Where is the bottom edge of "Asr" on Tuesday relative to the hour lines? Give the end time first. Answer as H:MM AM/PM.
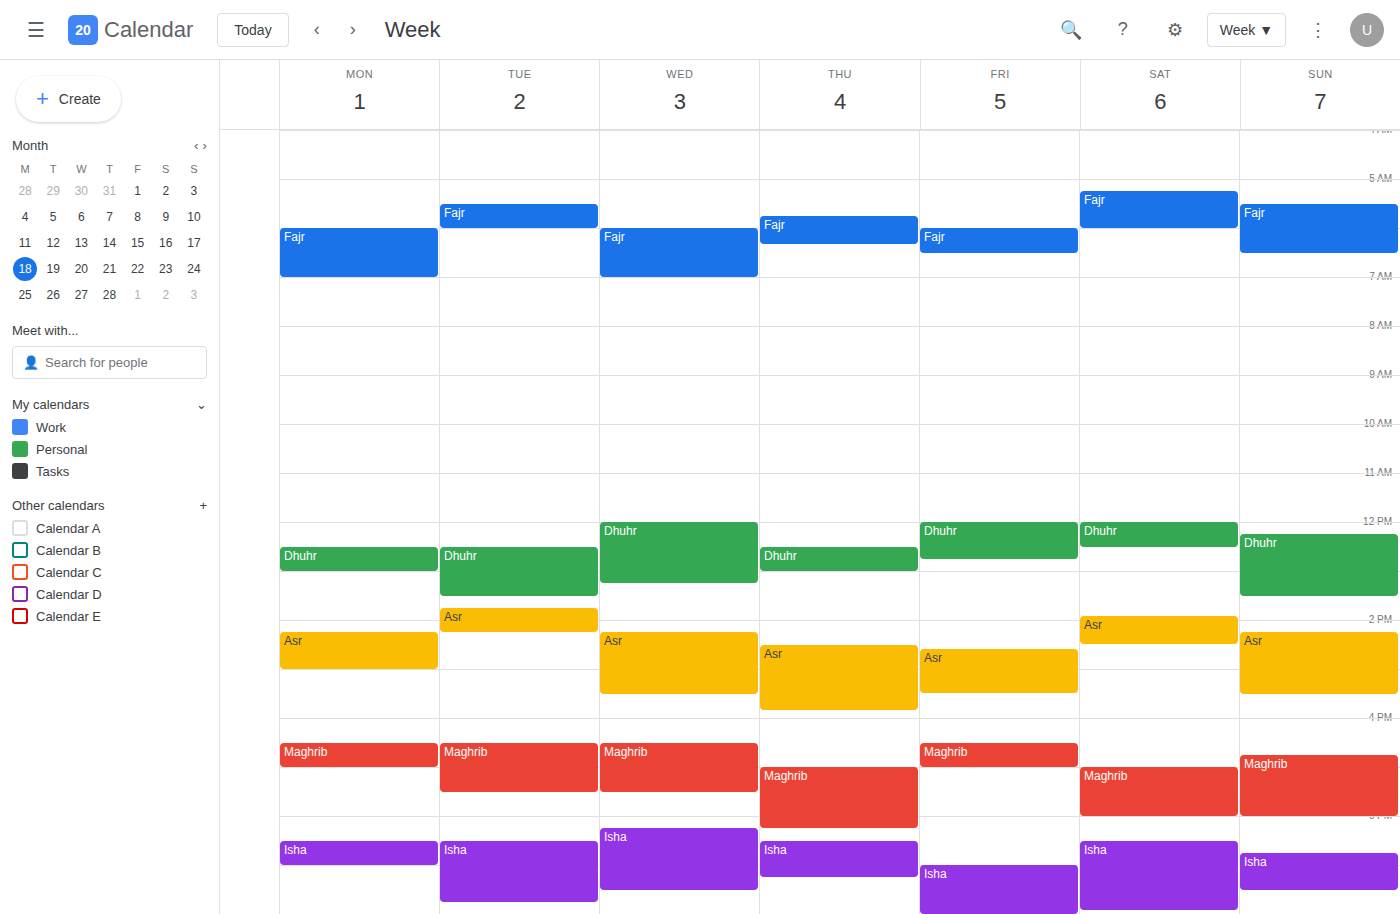
2:15 PM -- neither: a quarter of the way from the 2 PM line to the 3 PM line.